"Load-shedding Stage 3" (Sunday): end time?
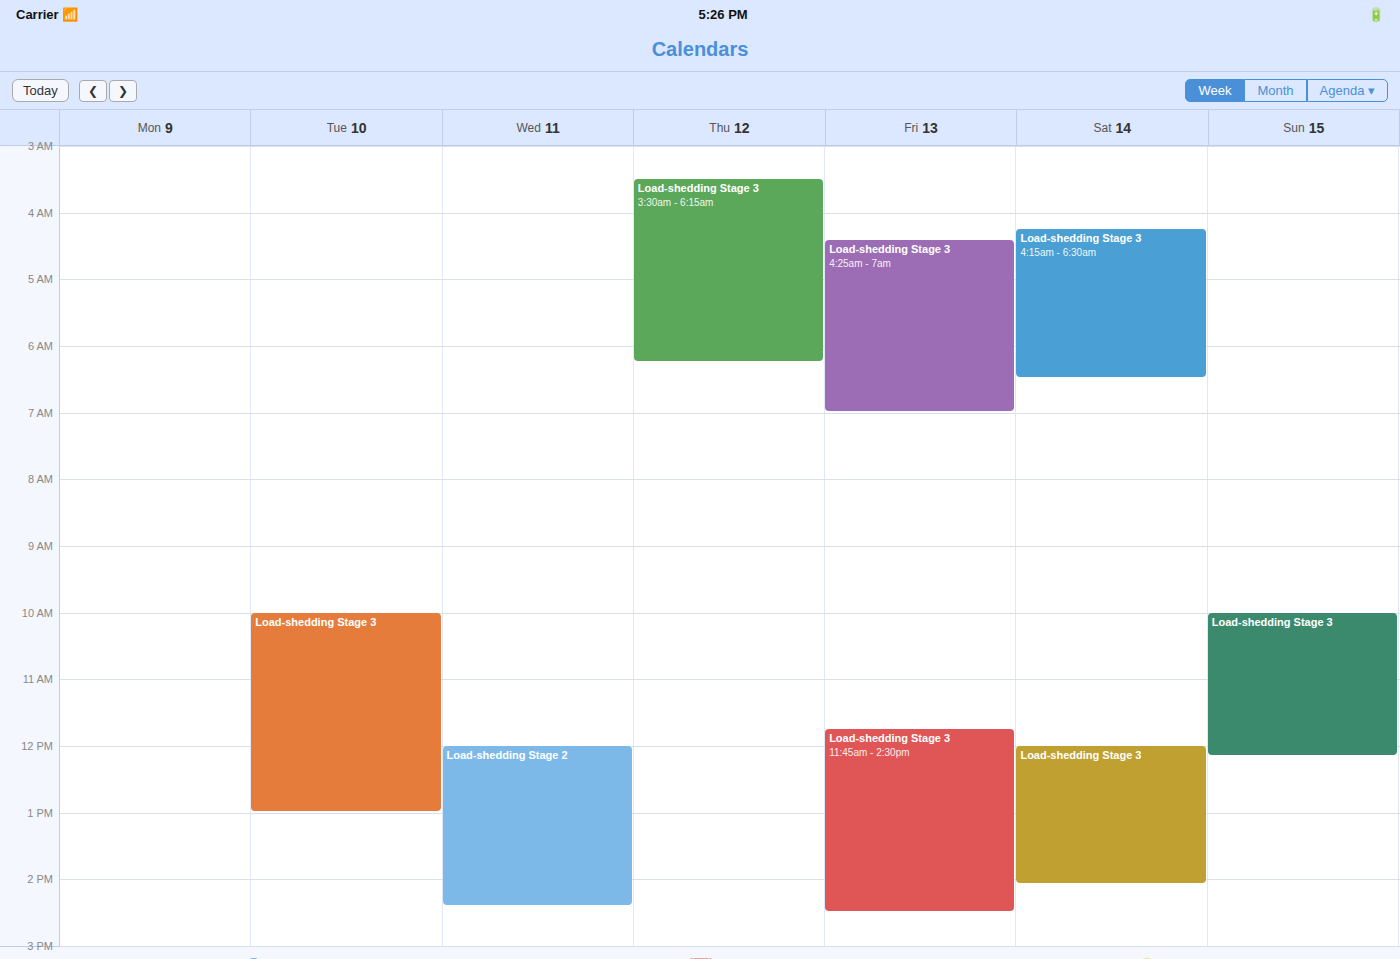
12:10 PM